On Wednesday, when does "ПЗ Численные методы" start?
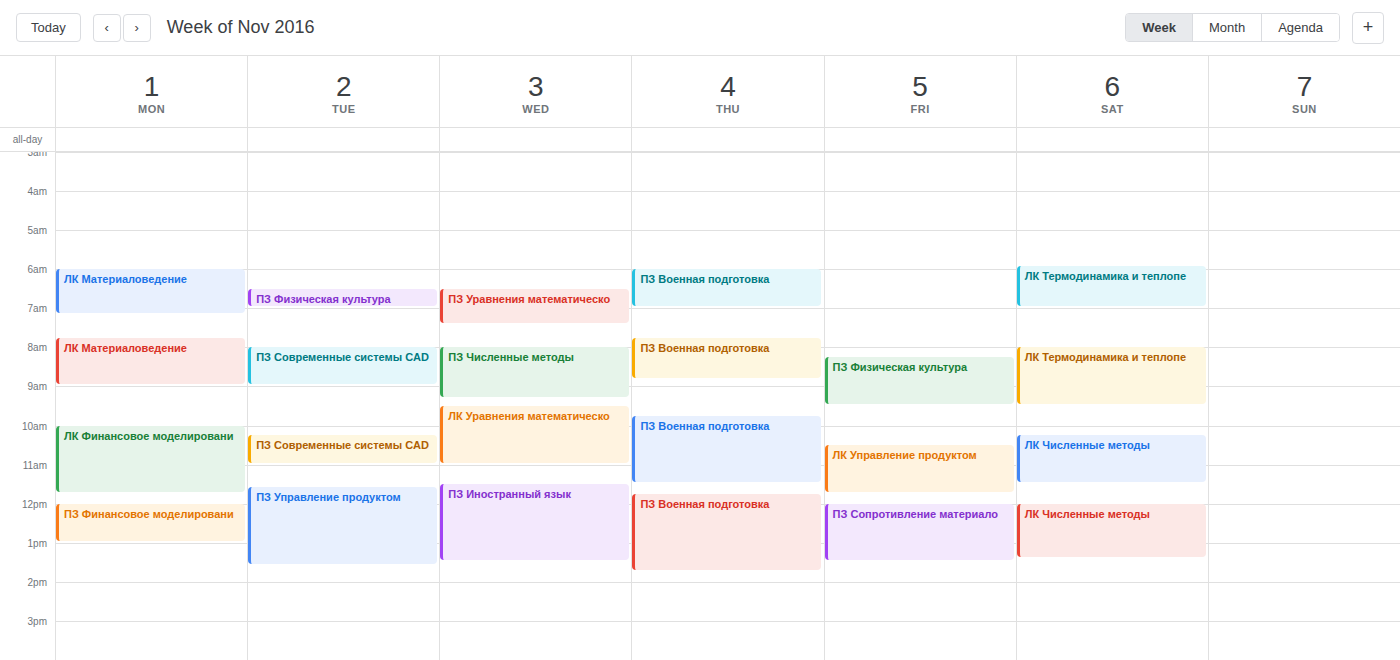
8:00 AM